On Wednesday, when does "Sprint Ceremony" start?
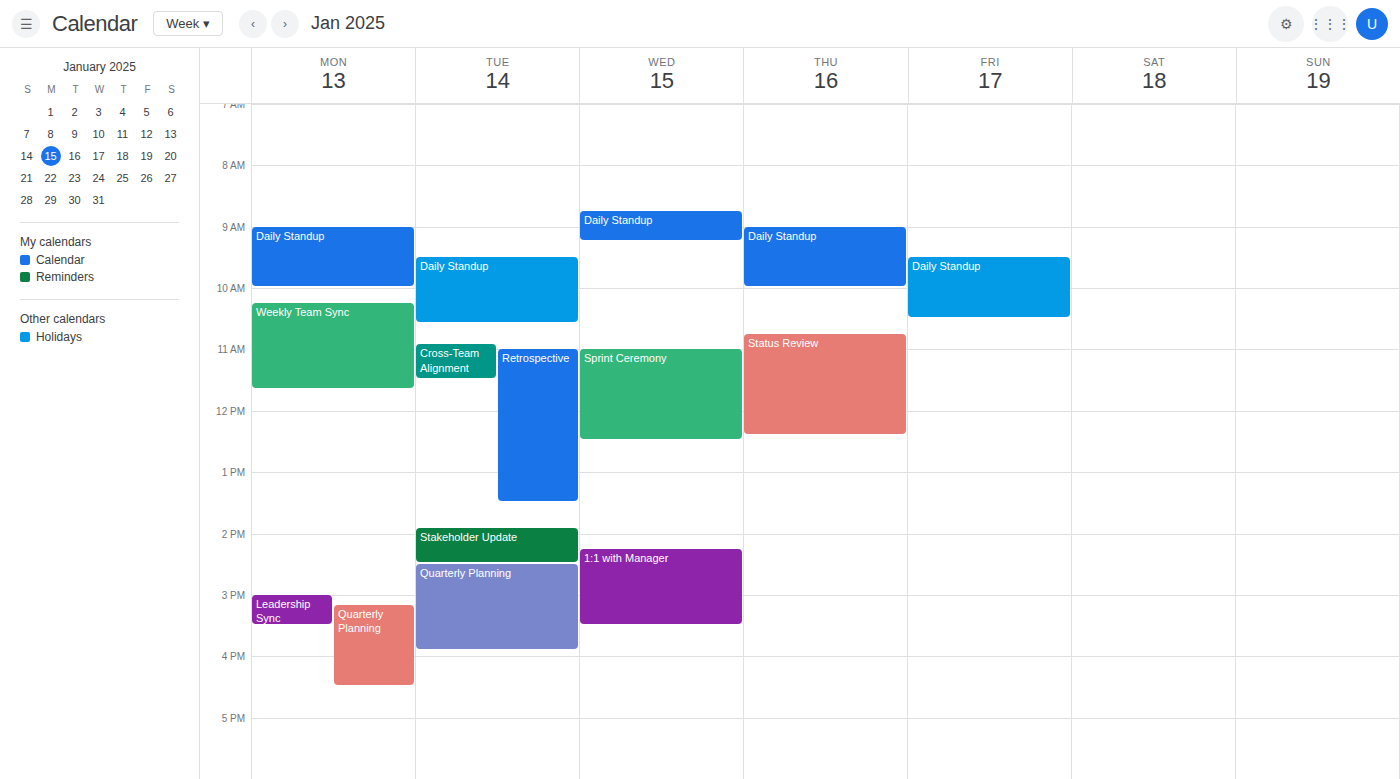
11:00 AM